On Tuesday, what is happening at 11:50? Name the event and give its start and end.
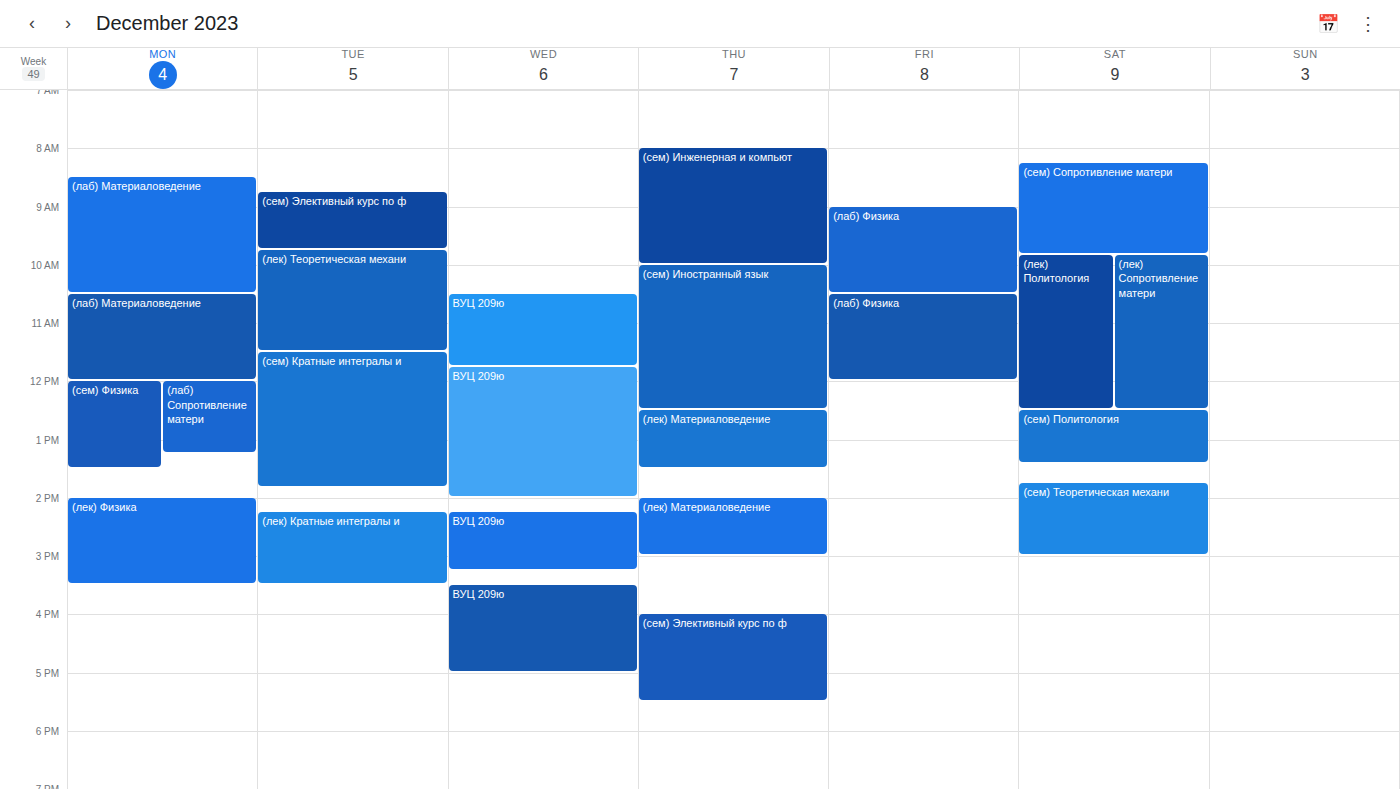
"(сем) Кратные интегралы и", 11:30 to 13:50